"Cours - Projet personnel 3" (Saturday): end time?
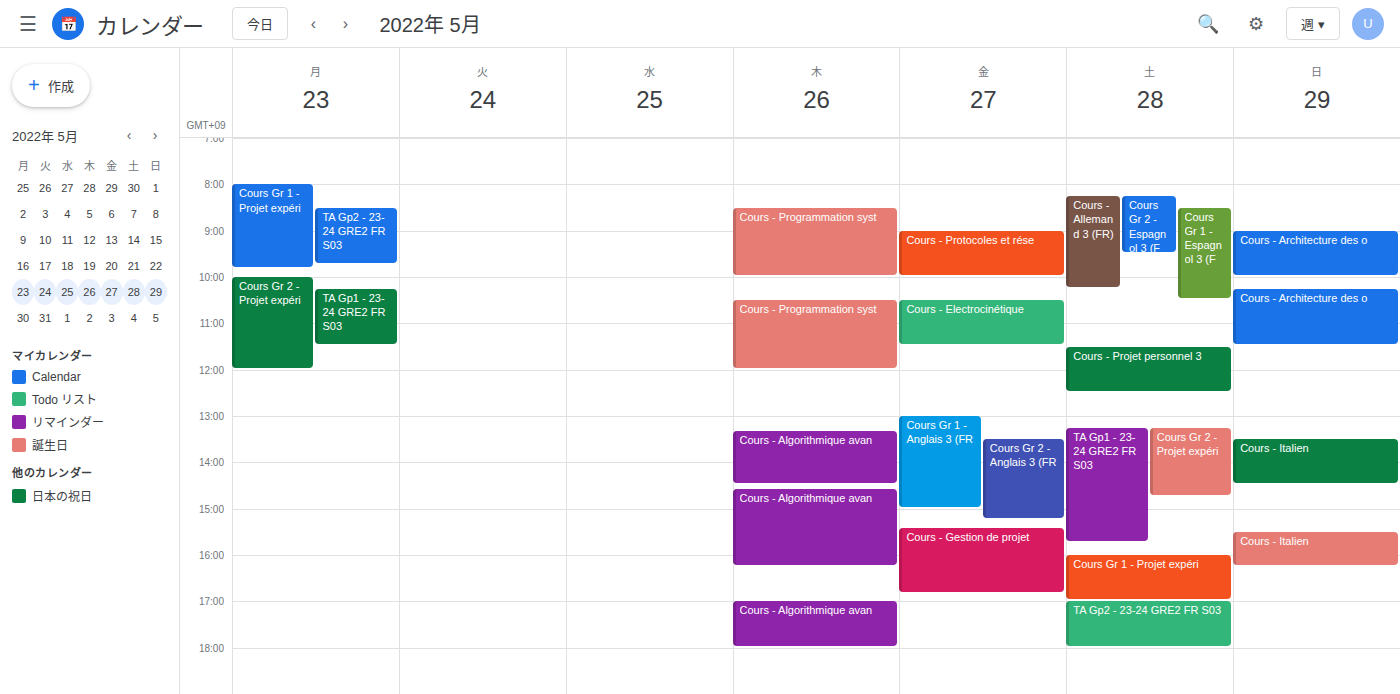
12:30 PM